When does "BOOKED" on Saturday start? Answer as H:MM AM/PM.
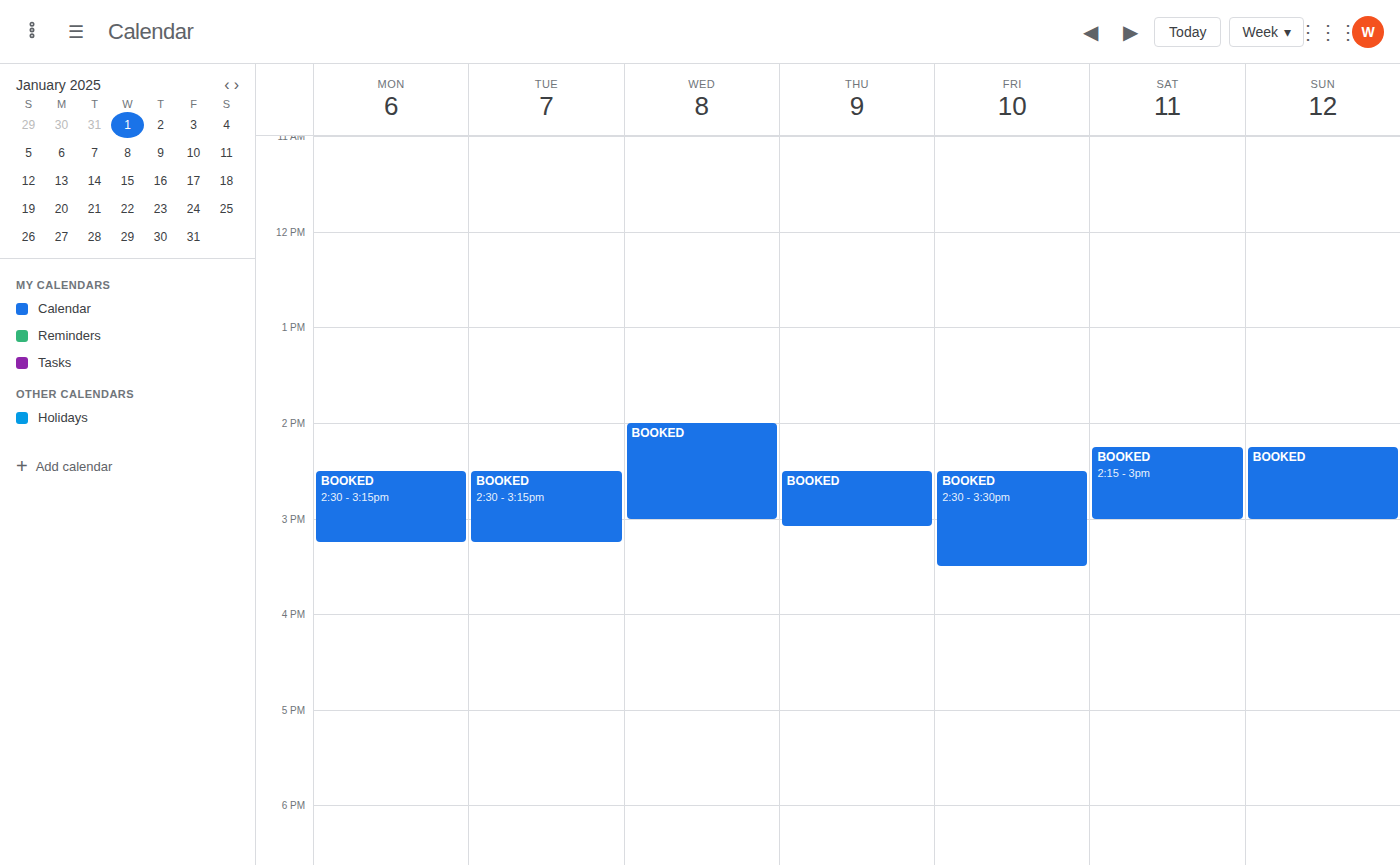
2:15 PM